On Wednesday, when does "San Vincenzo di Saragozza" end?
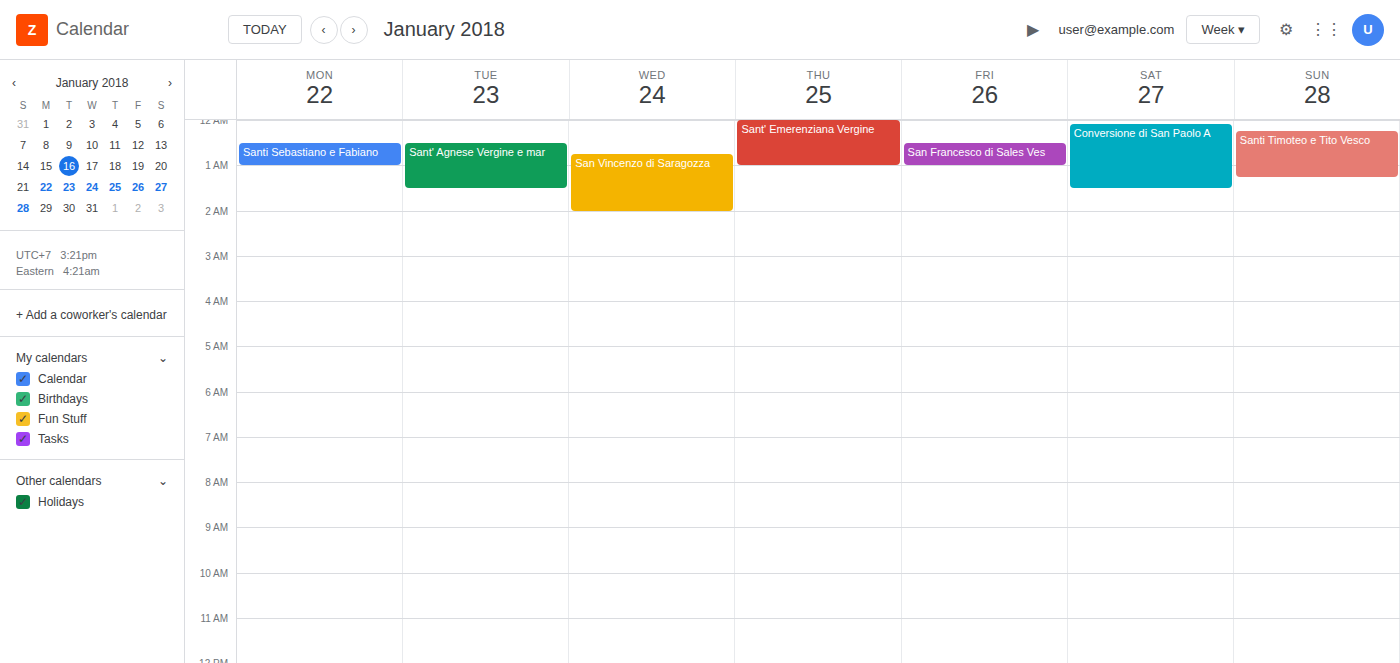
2:00 AM